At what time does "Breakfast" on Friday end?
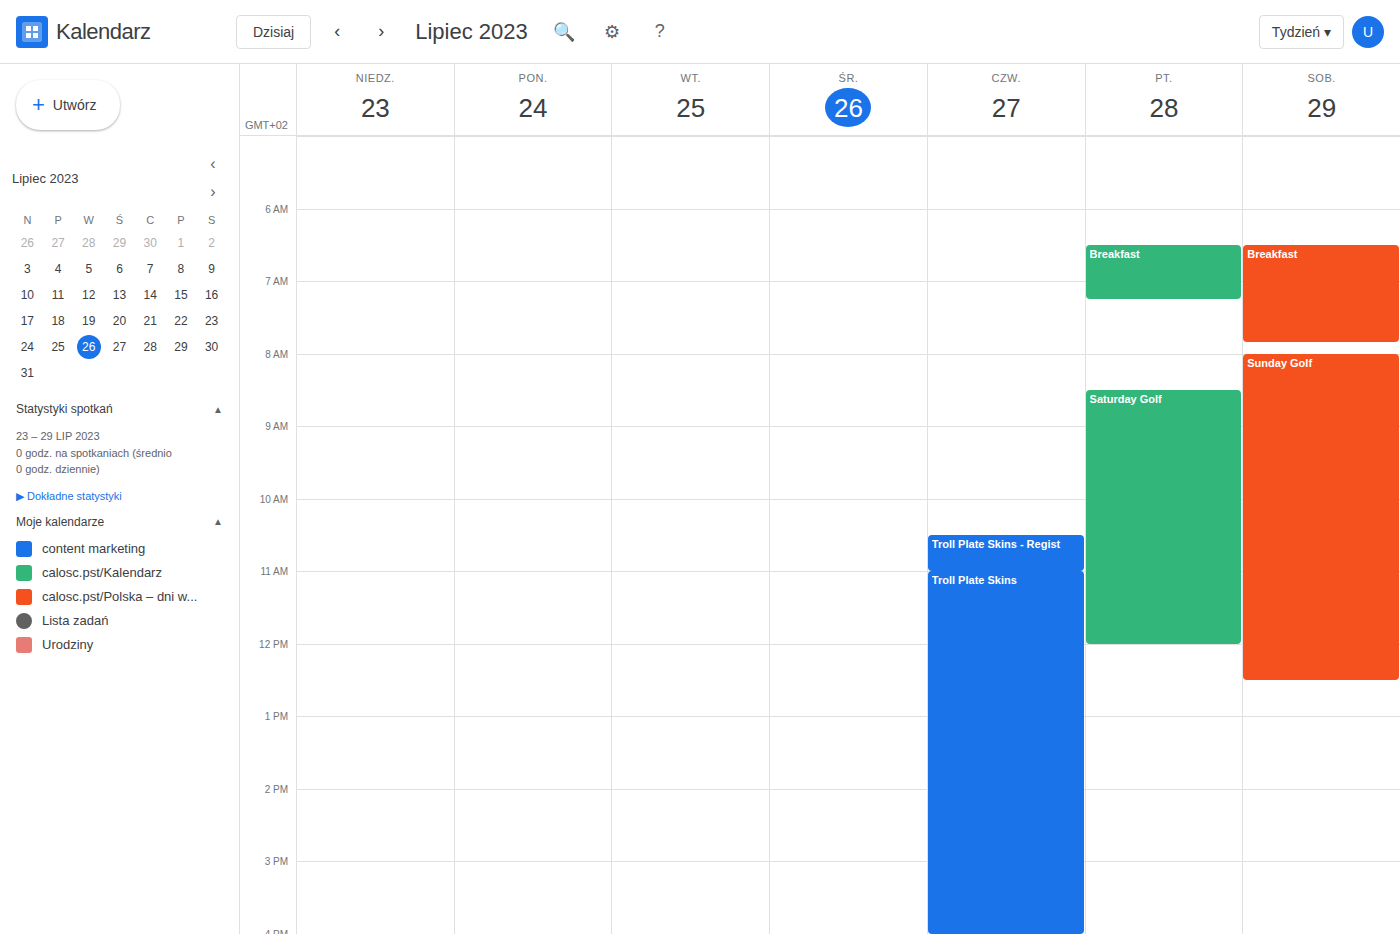
7:15 AM